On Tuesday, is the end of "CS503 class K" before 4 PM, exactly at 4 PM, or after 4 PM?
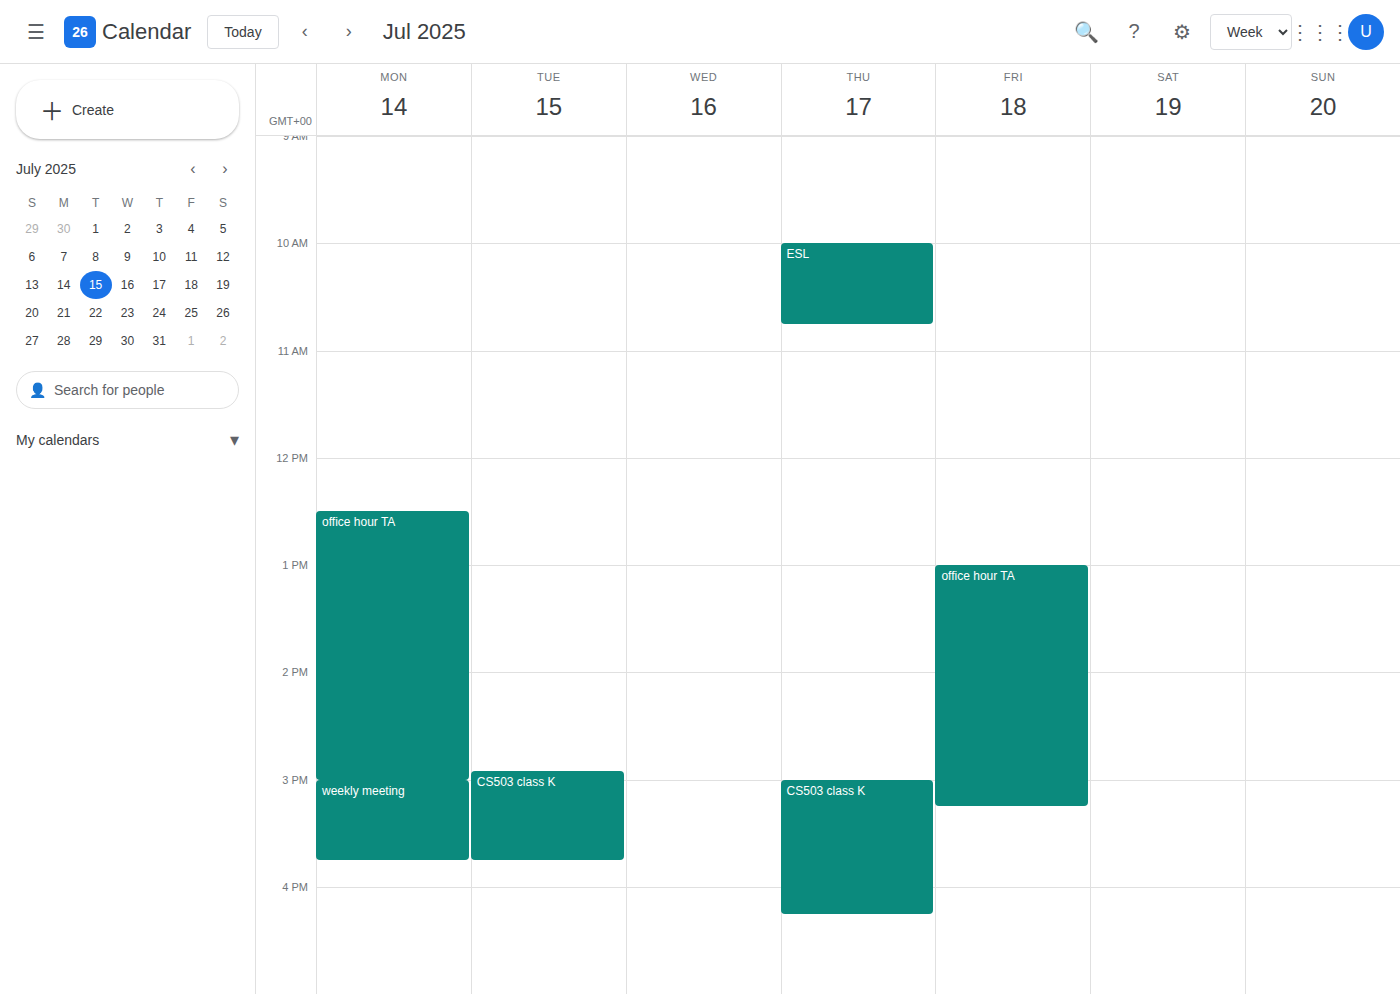
3:45 PM -- before 4 PM, 15 minutes above the 4 PM line.